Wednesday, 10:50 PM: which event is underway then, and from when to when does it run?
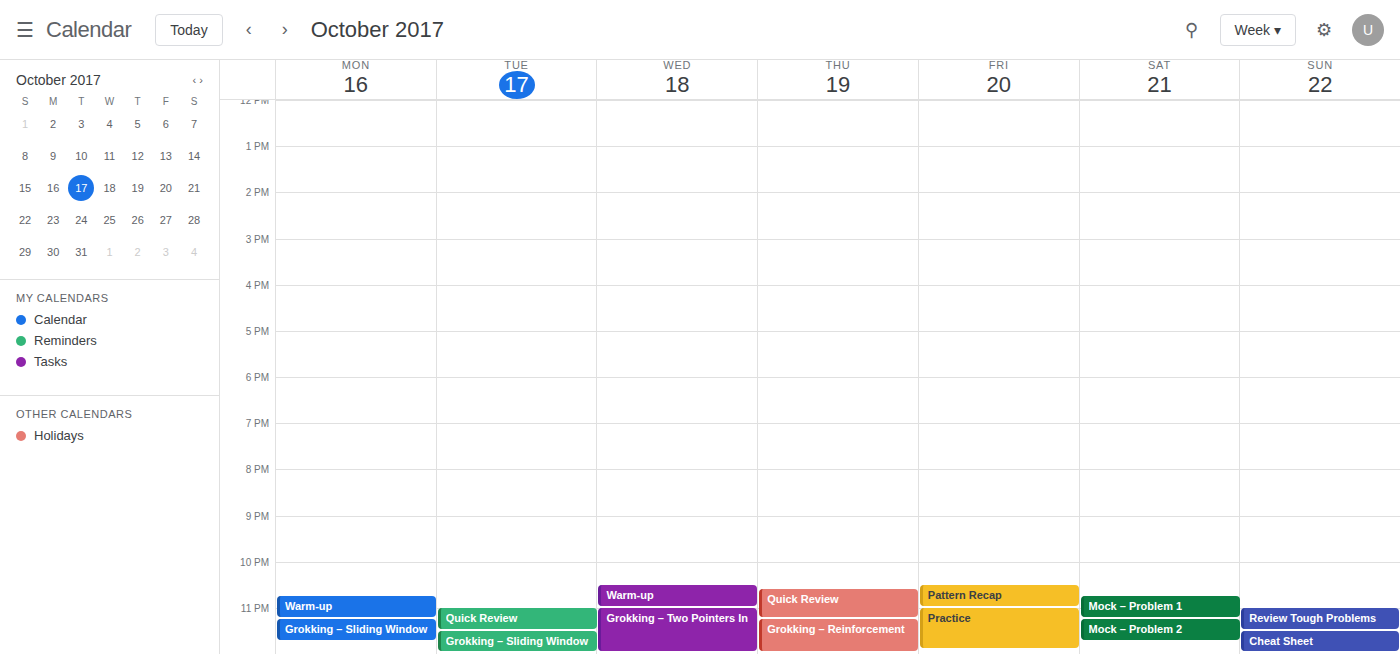
"Warm-up", 10:30 PM to 11:00 PM